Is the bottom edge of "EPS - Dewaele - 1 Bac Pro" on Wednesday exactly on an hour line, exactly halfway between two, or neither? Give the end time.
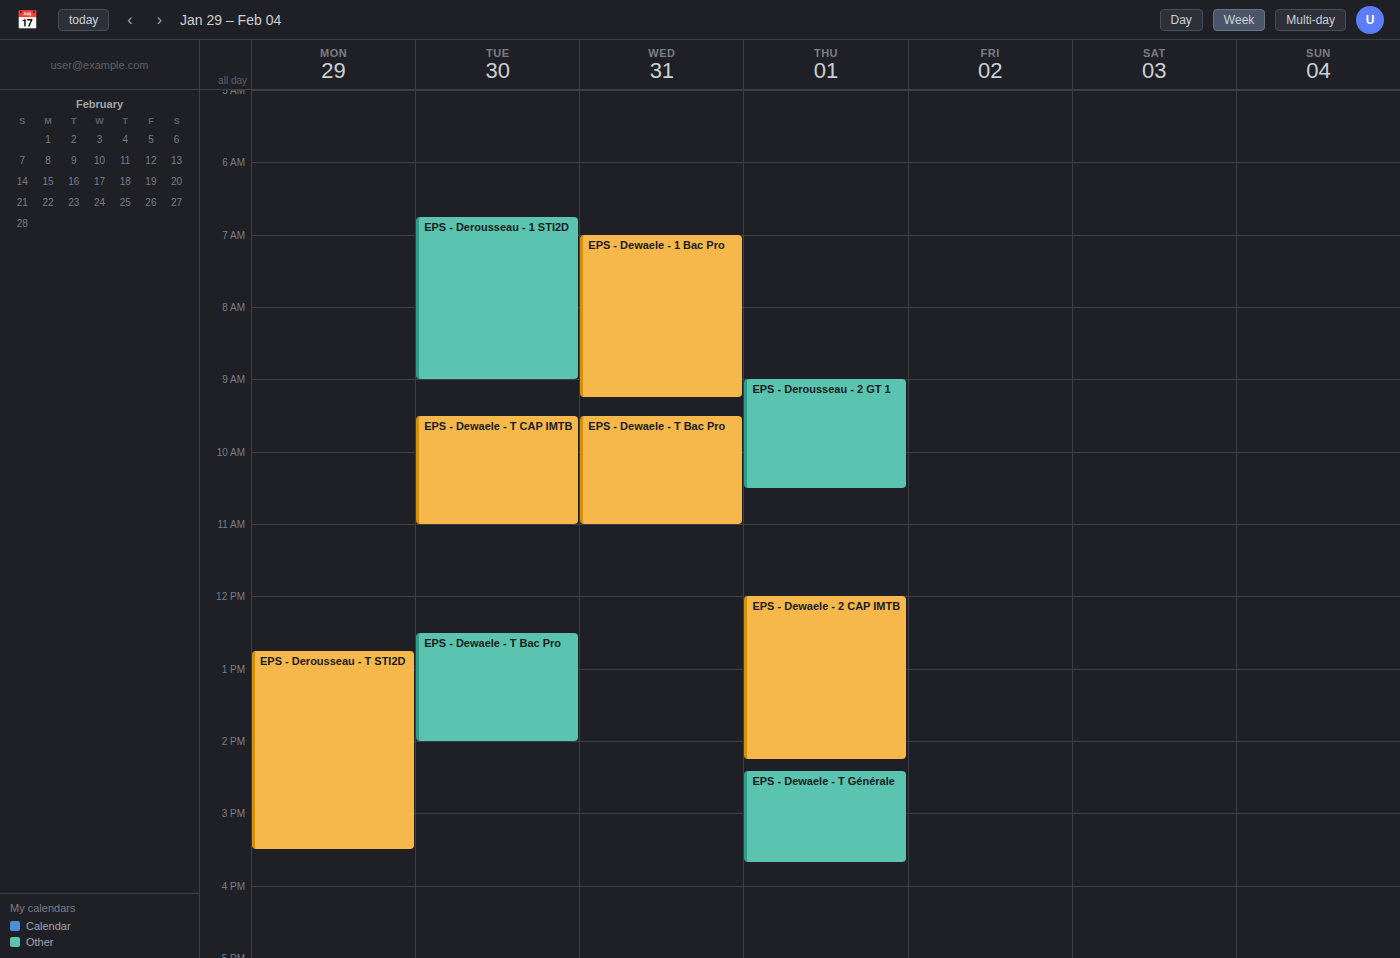
9:15 AM -- neither: a quarter of the way from the 9 AM line to the 10 AM line.